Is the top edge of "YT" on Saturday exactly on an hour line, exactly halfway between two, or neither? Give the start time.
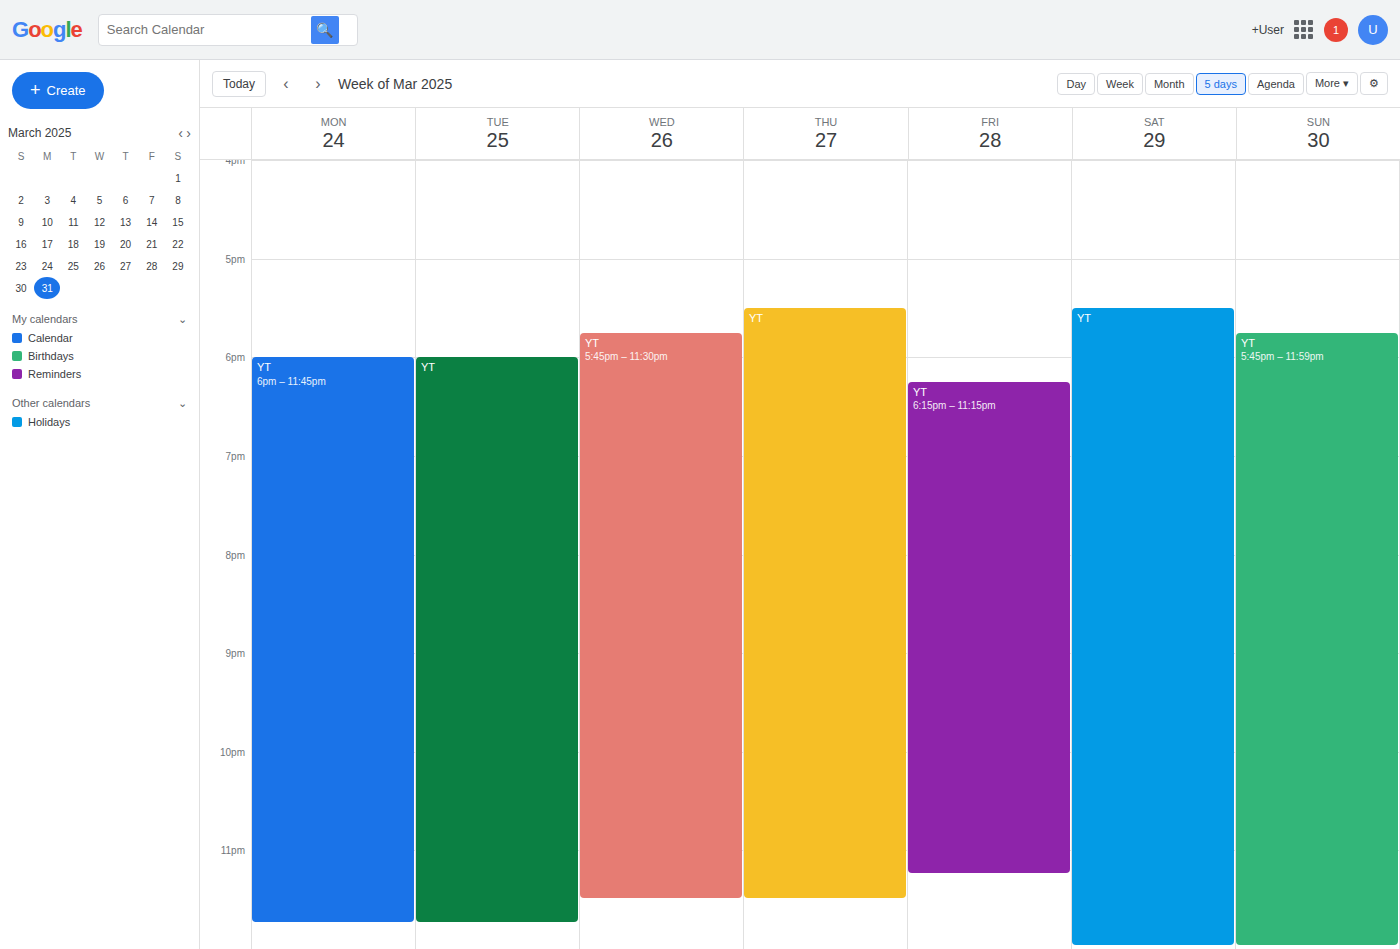
17:30 -- halfway between the 17:00 and 18:00 lines.